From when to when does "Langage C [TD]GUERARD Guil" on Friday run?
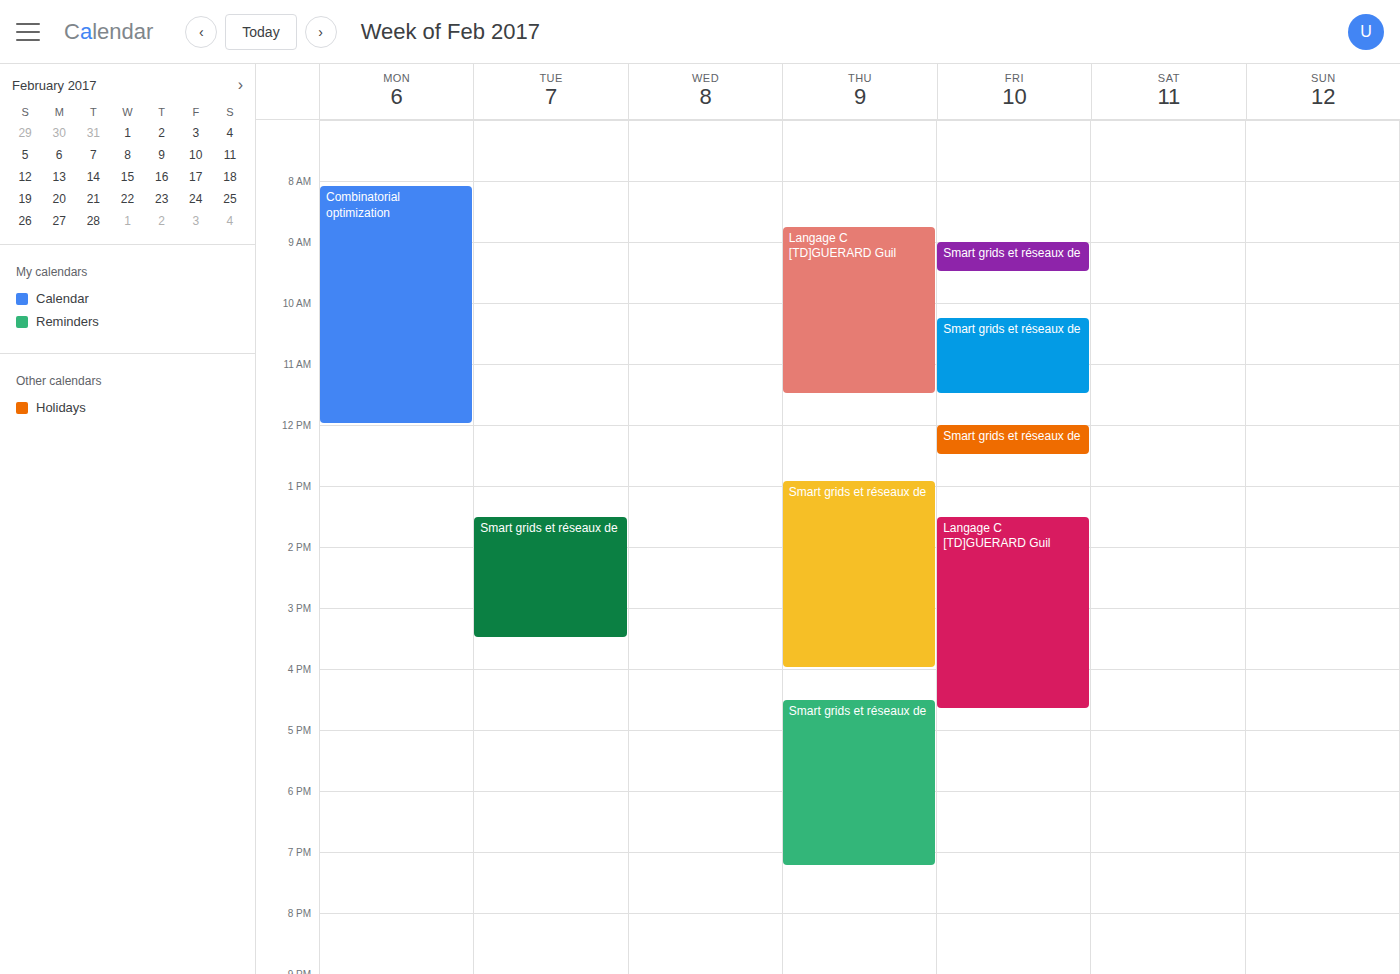
1:30 PM to 4:40 PM